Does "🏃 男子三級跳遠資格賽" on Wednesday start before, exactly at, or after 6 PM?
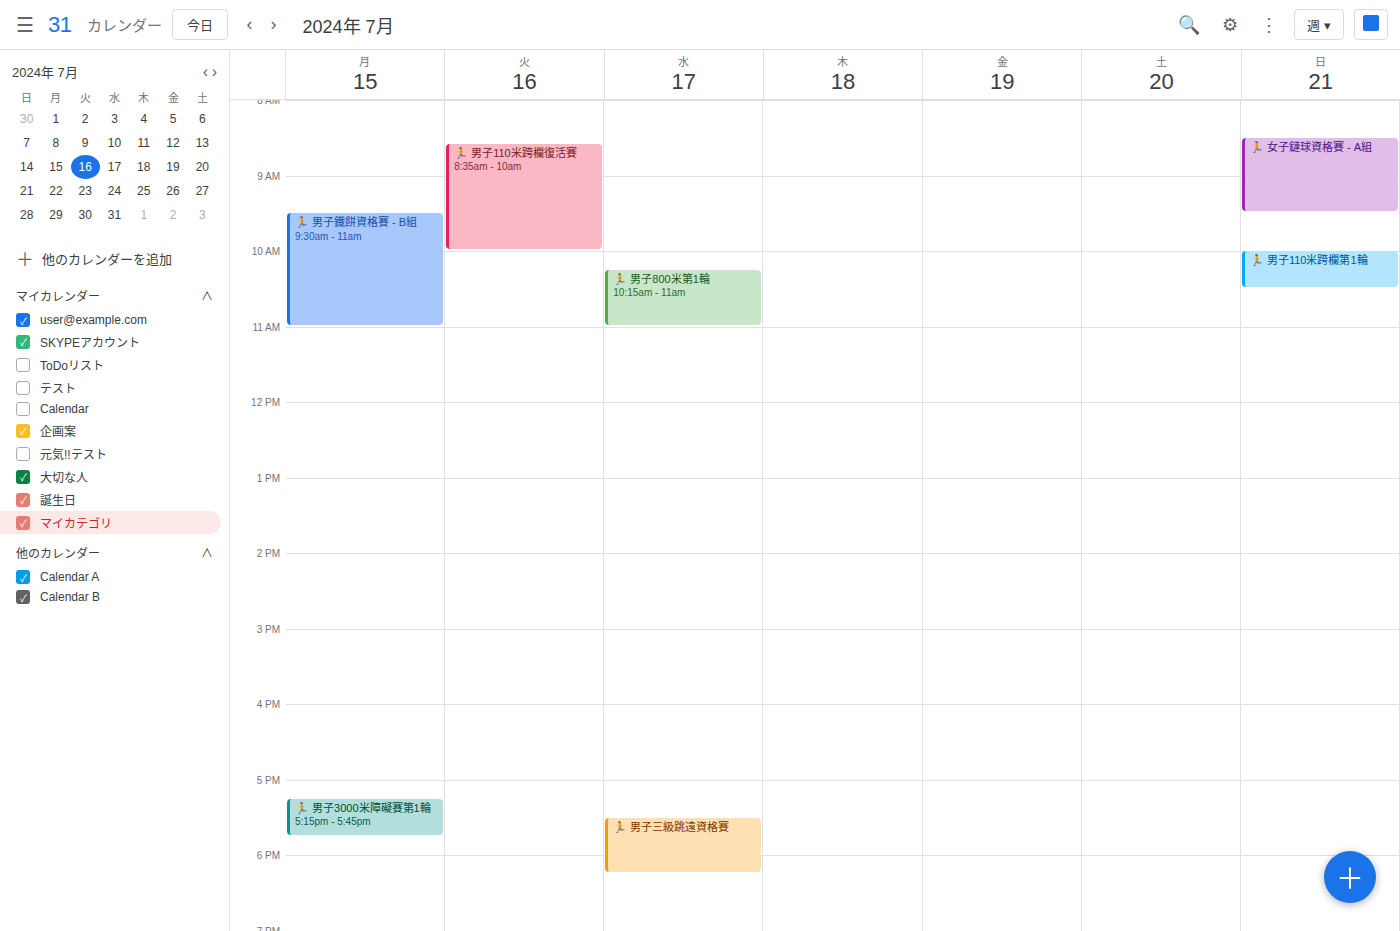
5:30 PM -- before 6 PM, 30 minutes above the 6 PM line.